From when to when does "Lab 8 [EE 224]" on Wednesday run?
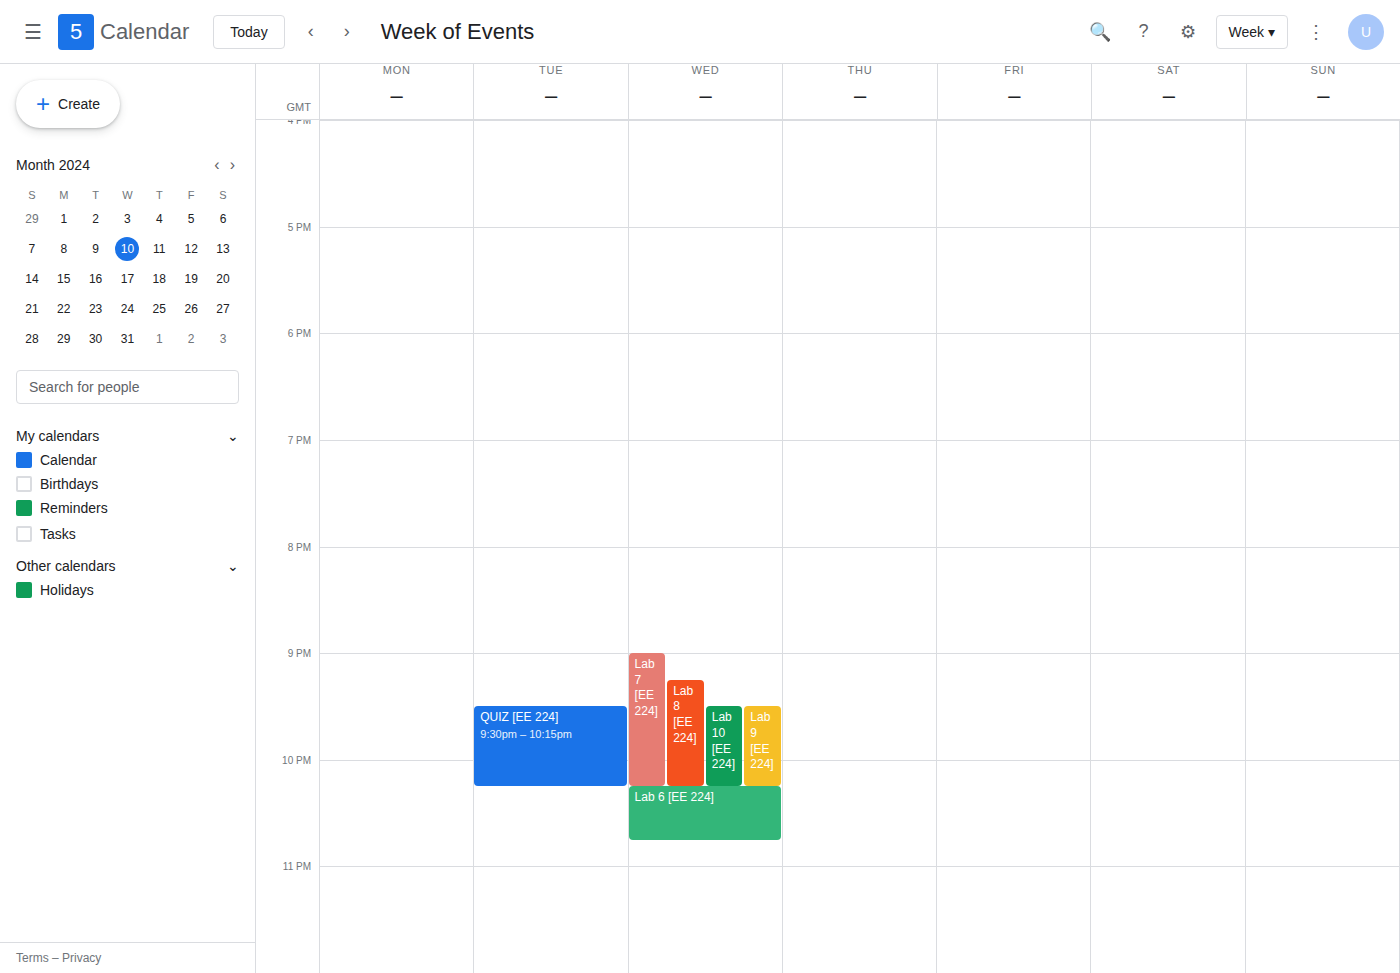
9:15 PM to 10:15 PM